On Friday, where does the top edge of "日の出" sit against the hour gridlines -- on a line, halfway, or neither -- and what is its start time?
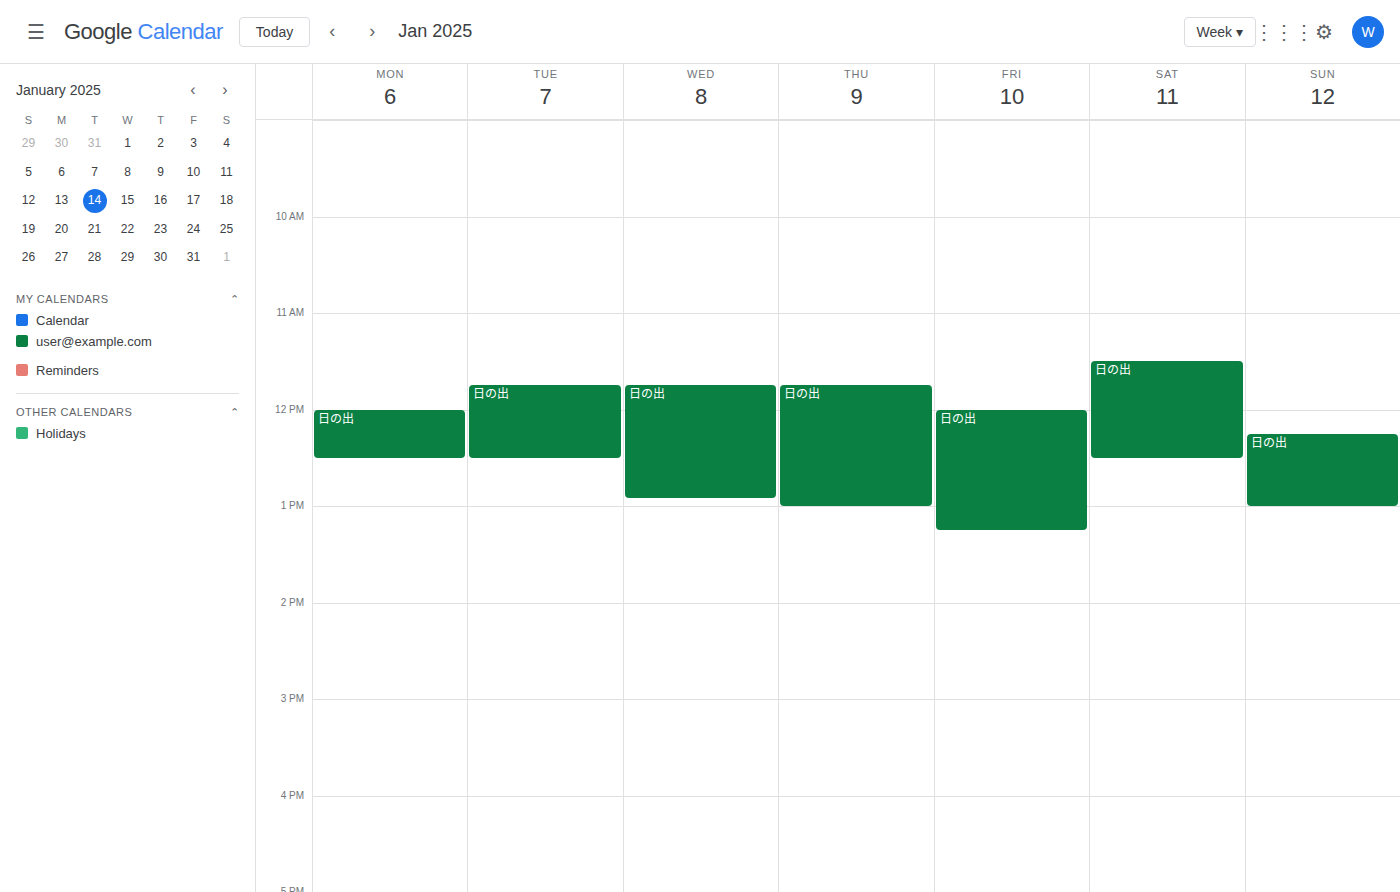
12:00 PM -- exactly on the 12 PM line.